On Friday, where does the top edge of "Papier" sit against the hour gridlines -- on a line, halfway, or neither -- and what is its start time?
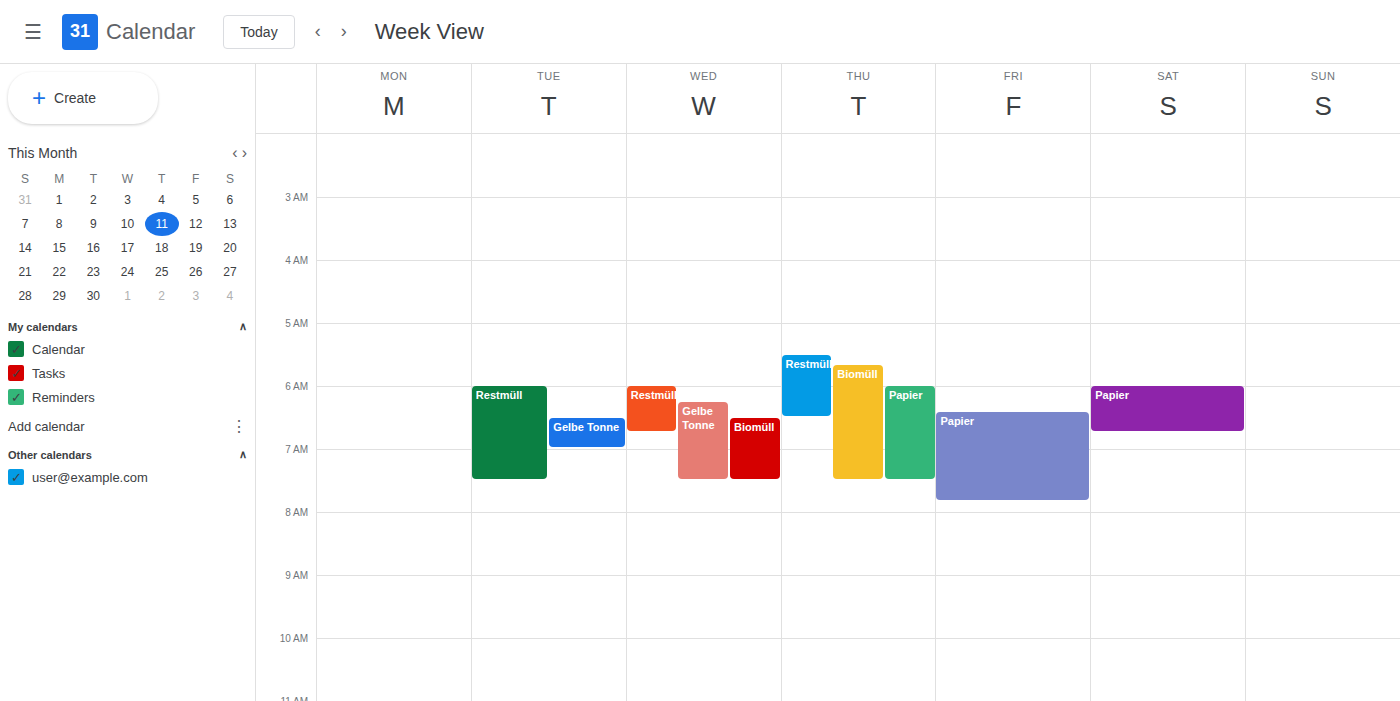
6:25 AM -- neither: 25 minutes below the 6 AM line and 35 minutes above the 7 AM line.